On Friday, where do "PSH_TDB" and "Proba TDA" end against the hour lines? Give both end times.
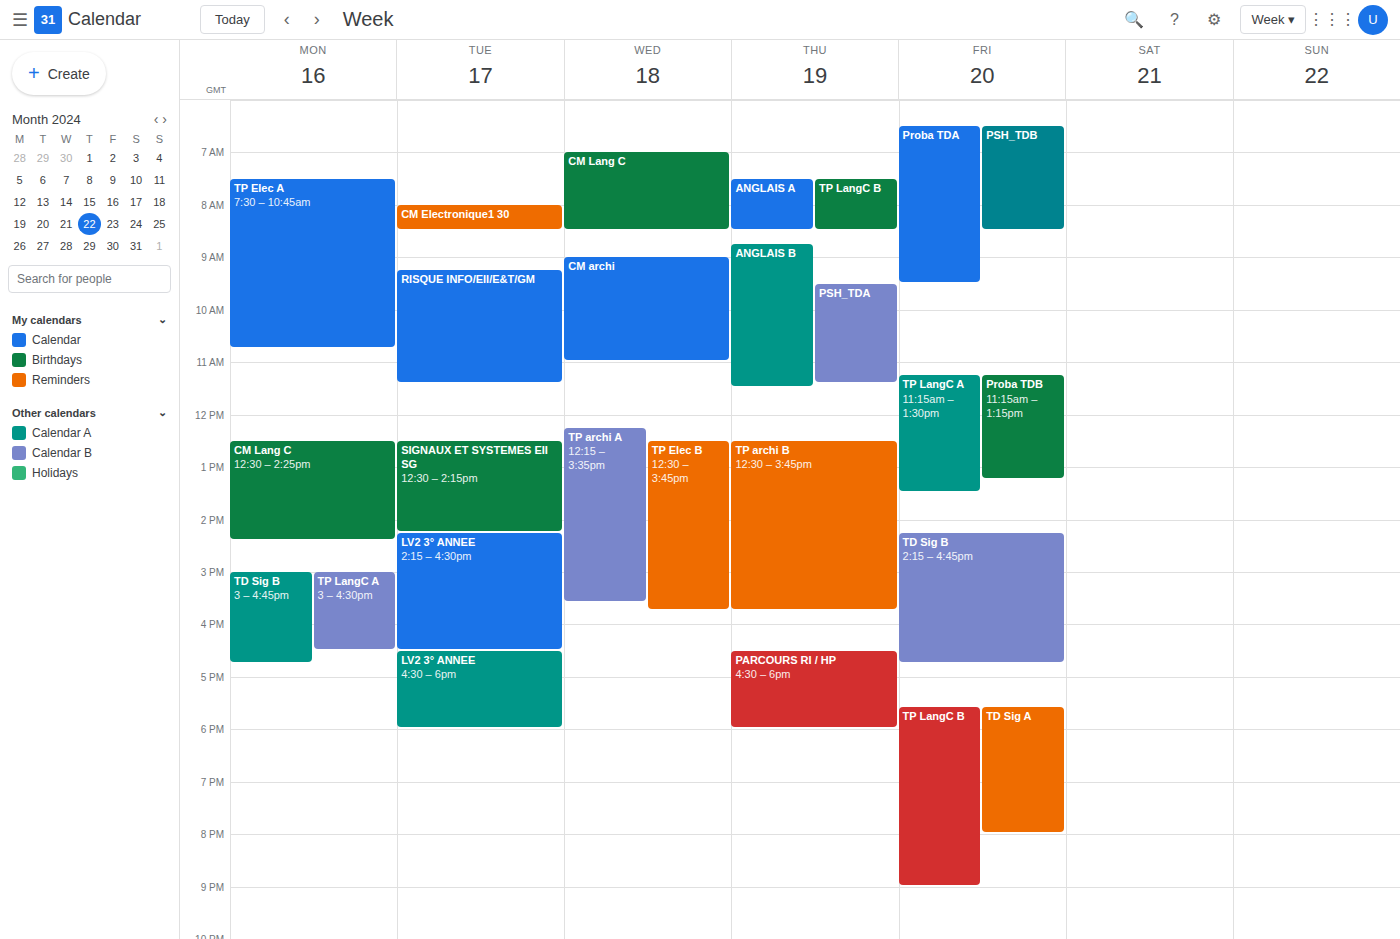
"PSH_TDB": 8:30 AM, halfway between the 8 AM and 9 AM lines. "Proba TDA": 9:30 AM, halfway between the 9 AM and 10 AM lines.